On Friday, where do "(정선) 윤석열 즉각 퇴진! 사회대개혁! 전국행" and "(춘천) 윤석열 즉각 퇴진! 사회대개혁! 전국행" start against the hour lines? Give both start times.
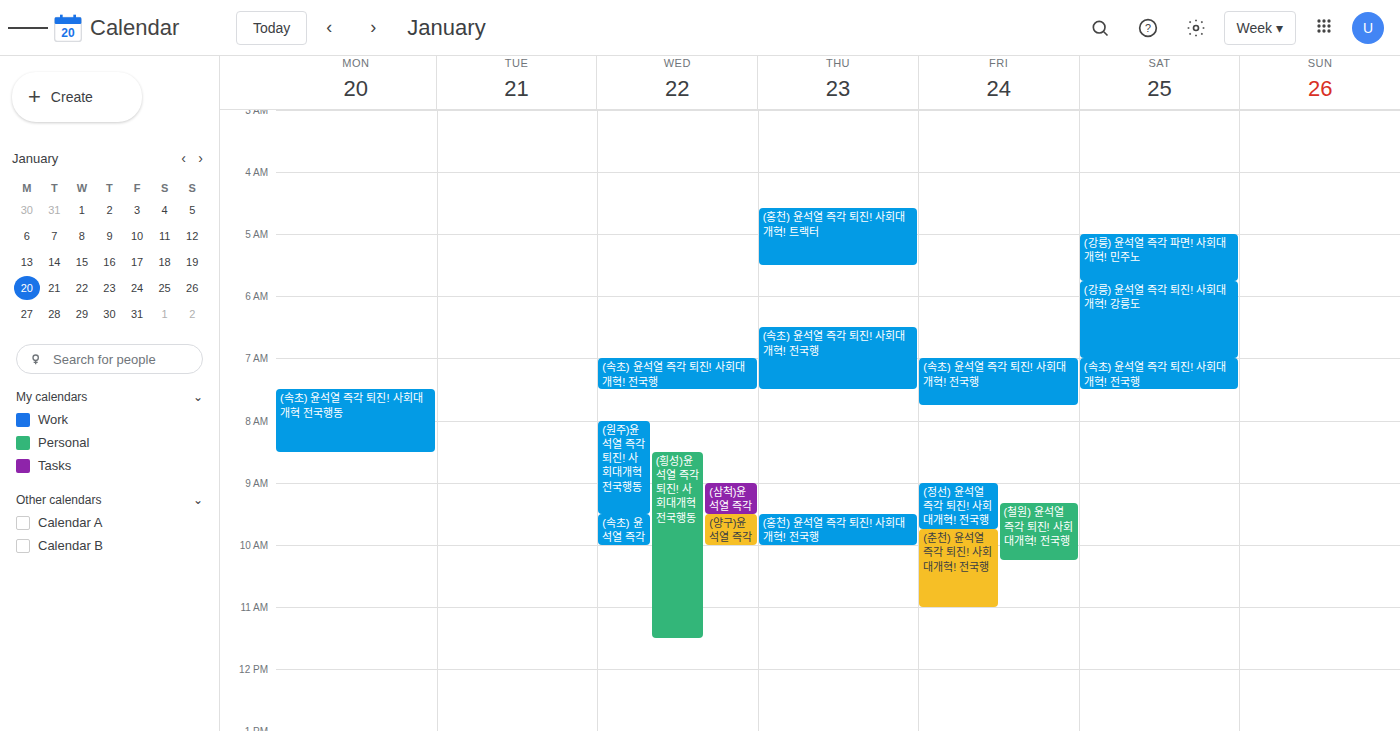
"(정선) 윤석열 즉각 퇴진! 사회대개혁! 전국행": 9:00 AM, exactly on the 9 AM line. "(춘천) 윤석열 즉각 퇴진! 사회대개혁! 전국행": 9:45 AM, neither: three quarters of the way from the 9 AM line to the 10 AM line.